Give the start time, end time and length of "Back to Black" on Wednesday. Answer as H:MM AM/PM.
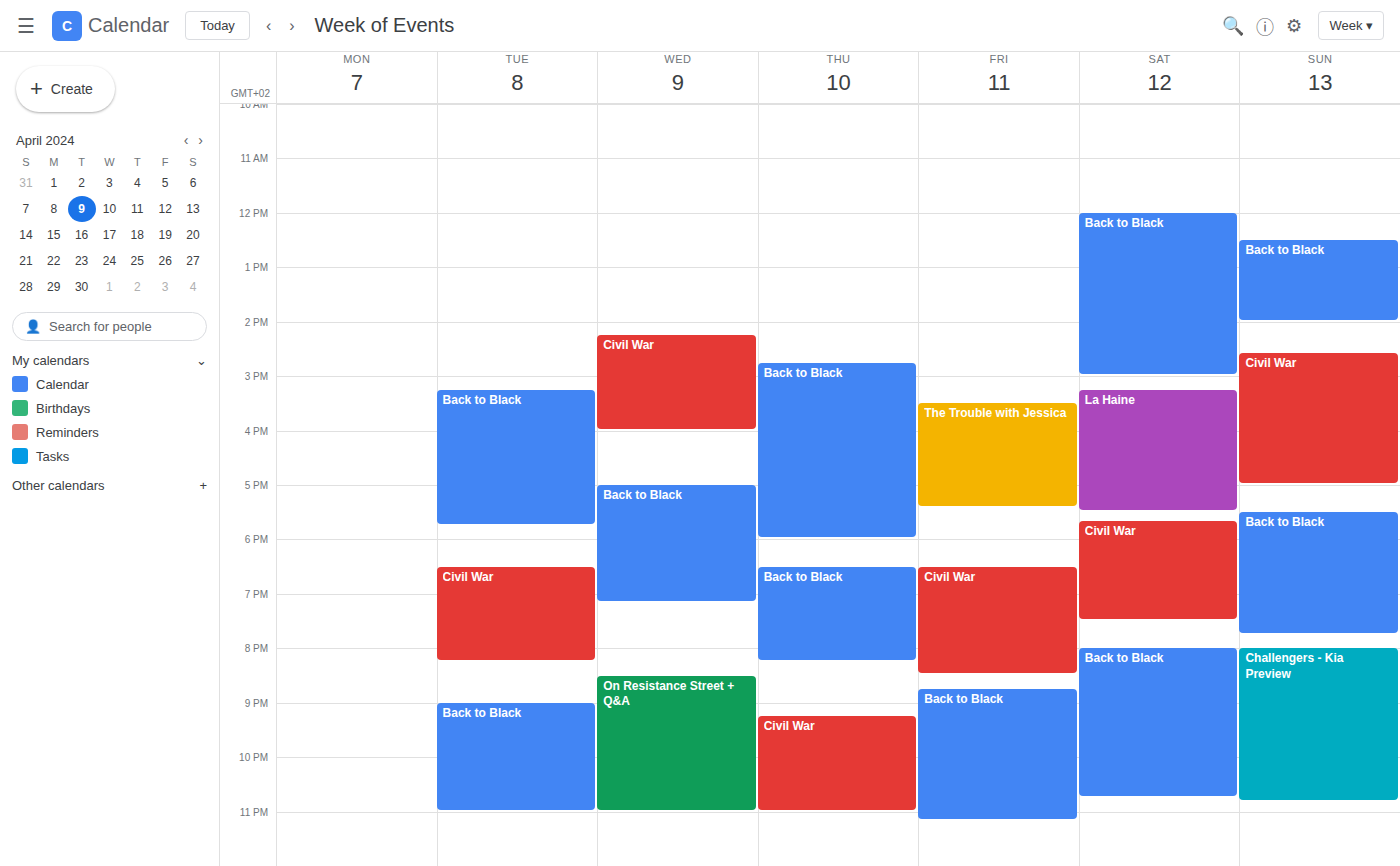
5:00 PM to 7:10 PM, 2 hours 10 minutes